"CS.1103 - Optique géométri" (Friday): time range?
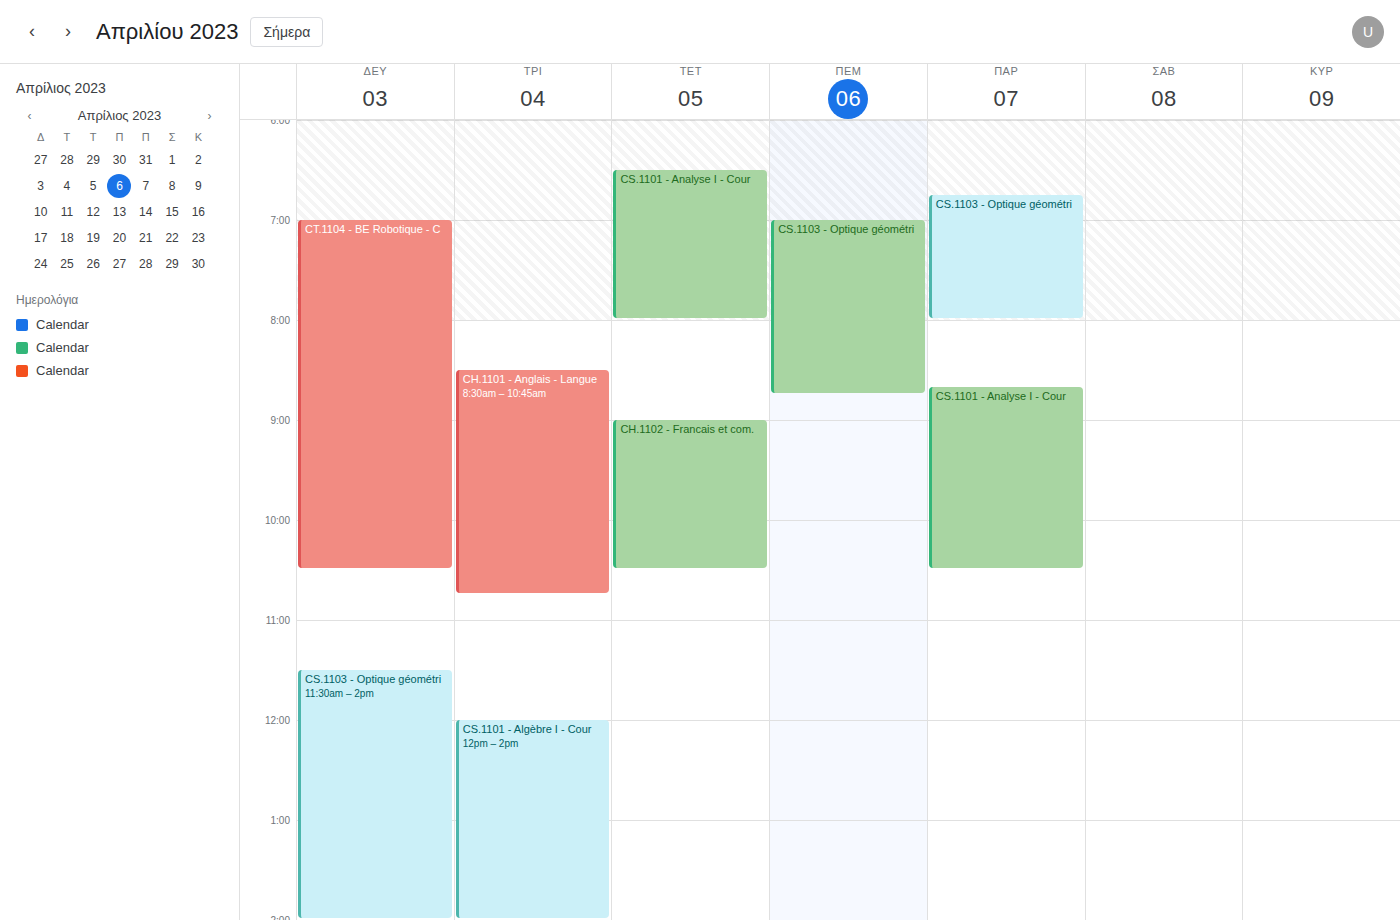
06:45 to 08:00